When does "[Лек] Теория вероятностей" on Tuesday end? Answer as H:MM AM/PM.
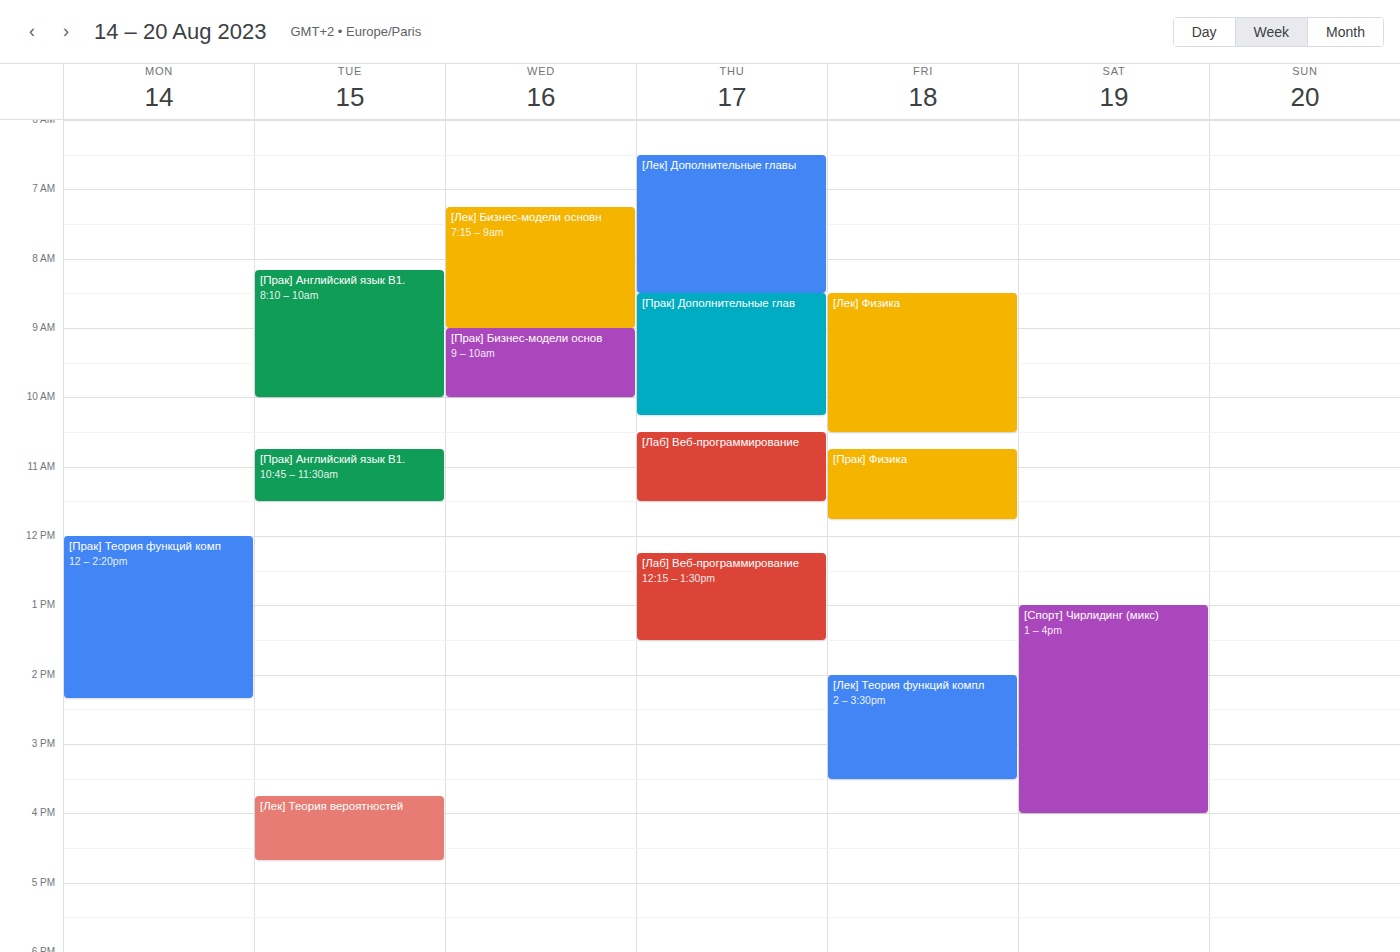
4:40 PM